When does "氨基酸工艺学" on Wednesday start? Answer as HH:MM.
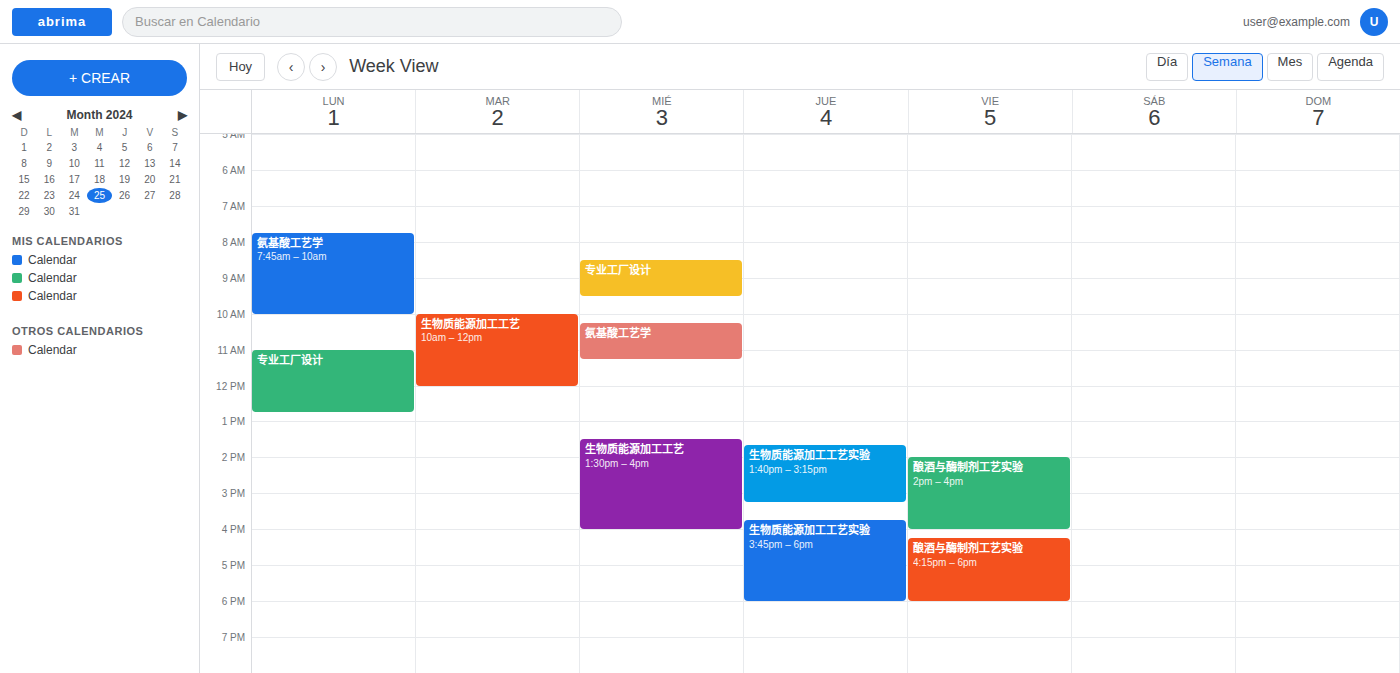
10:15